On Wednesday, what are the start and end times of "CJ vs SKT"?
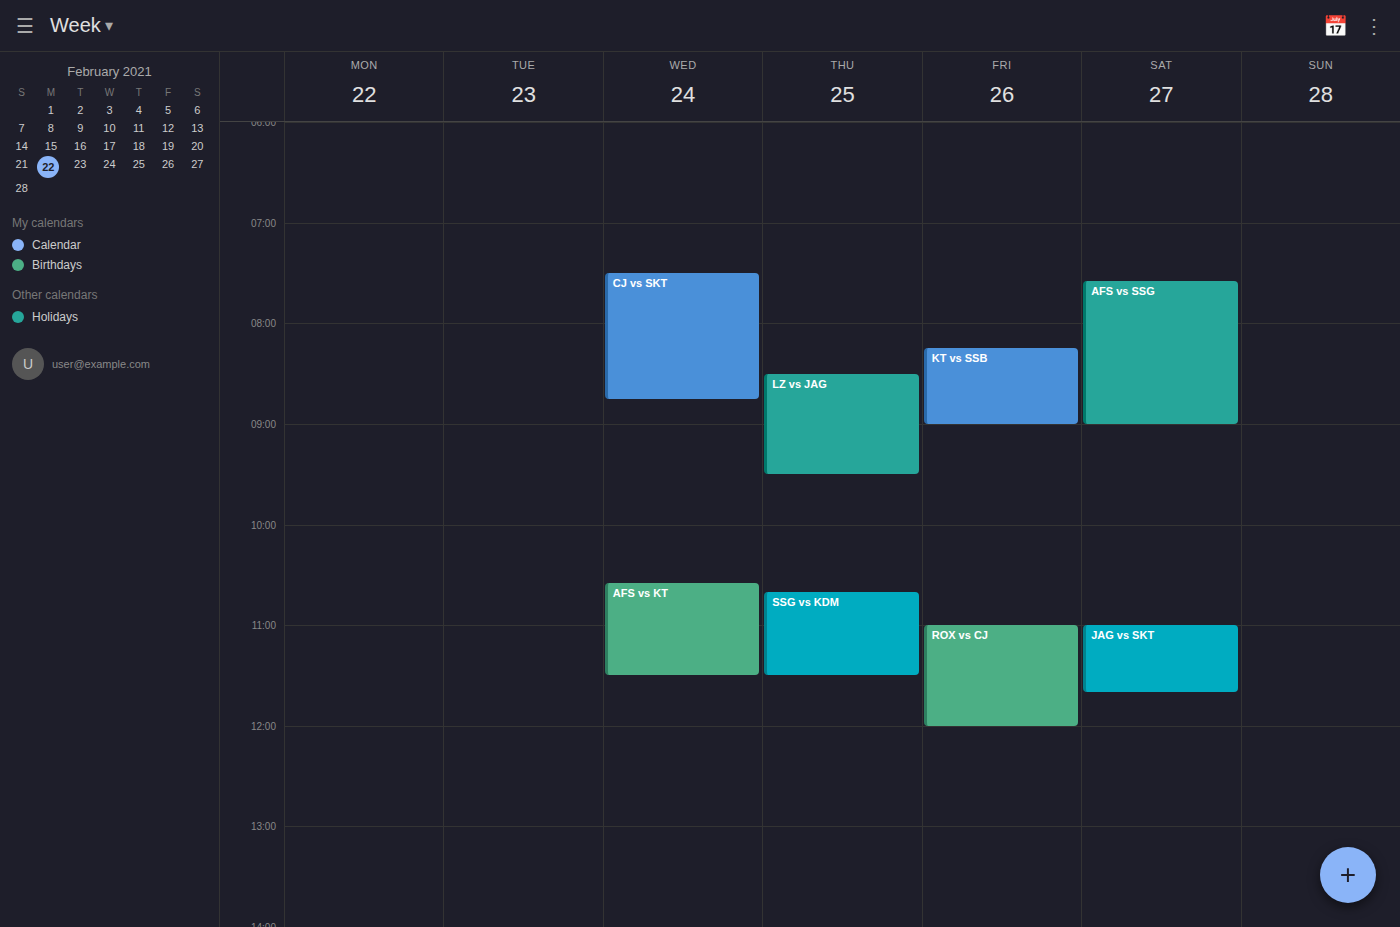
7:30 AM to 8:45 AM